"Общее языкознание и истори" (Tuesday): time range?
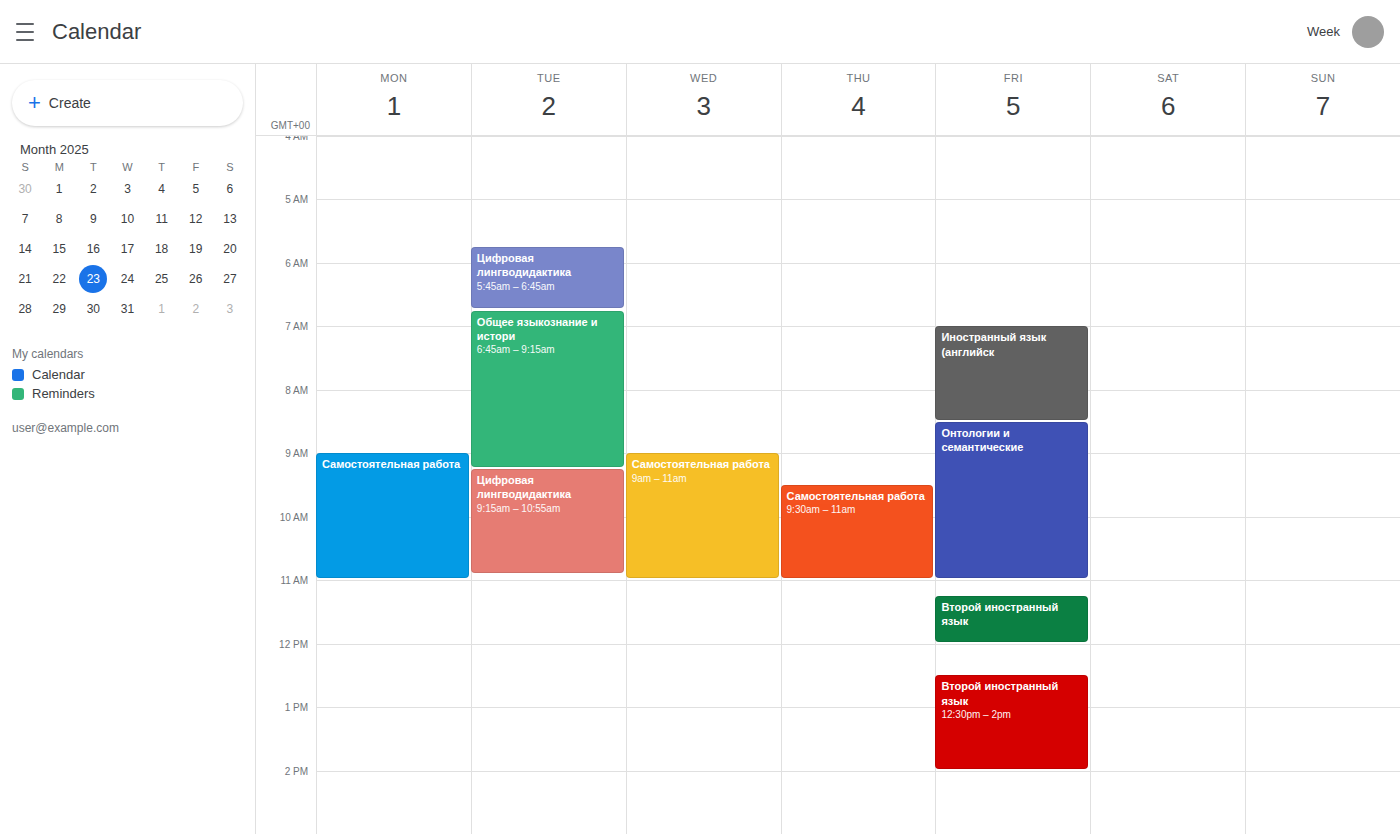
6:45 AM to 9:15 AM